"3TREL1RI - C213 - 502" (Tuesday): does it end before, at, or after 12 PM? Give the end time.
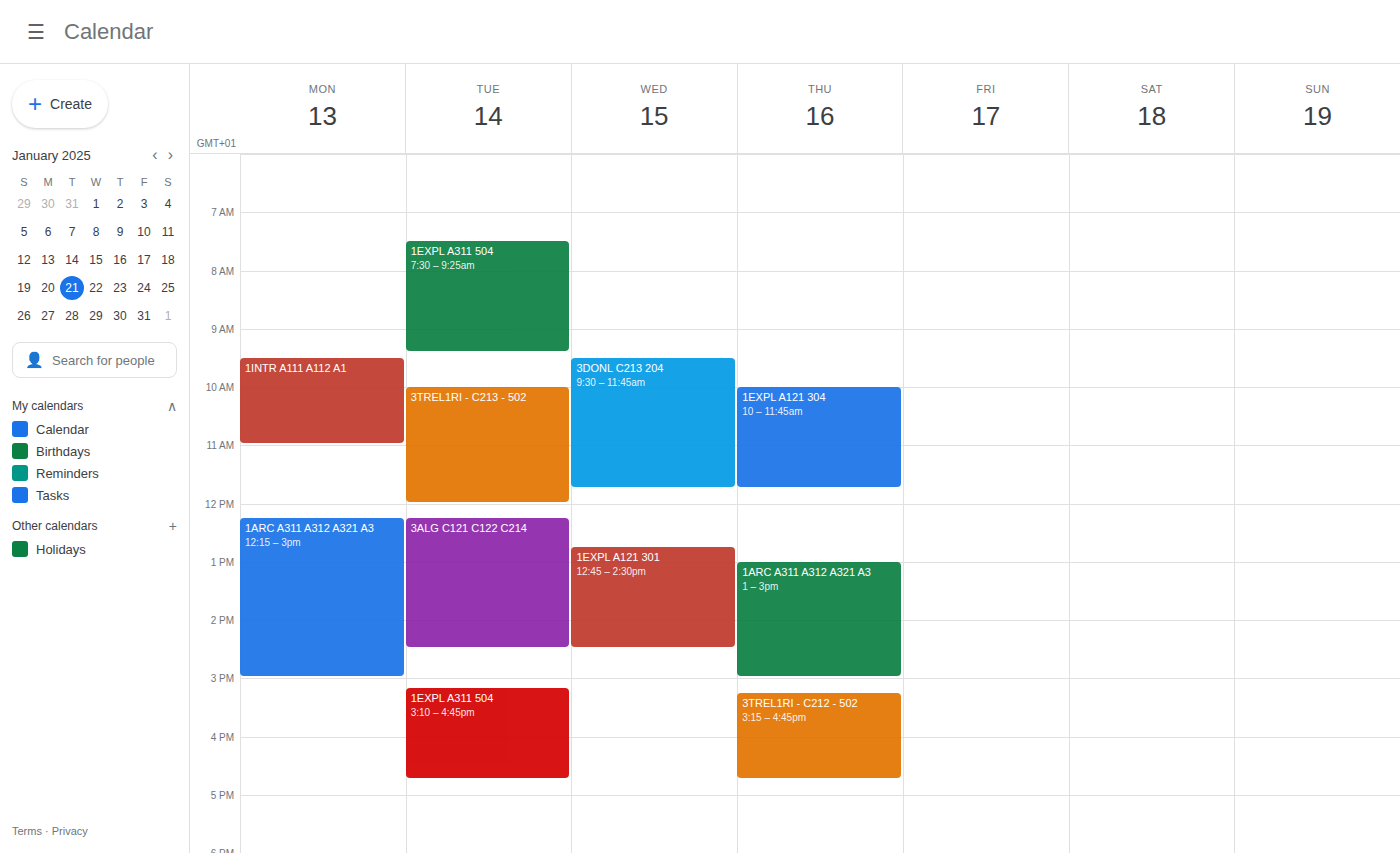
12:00 PM -- exactly at 12 PM, on the 12 PM line.